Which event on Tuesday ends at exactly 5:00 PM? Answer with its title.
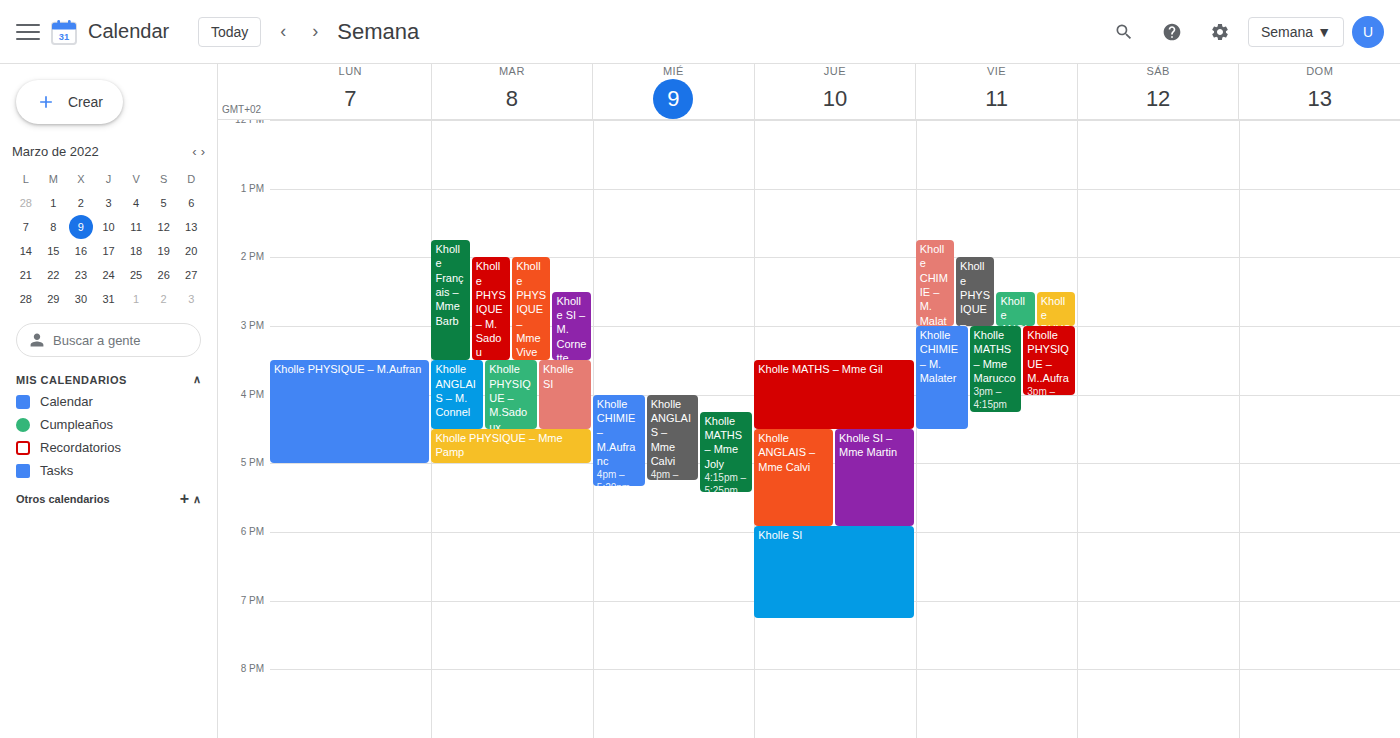
"Kholle PHYSIQUE – Mme Pamp"